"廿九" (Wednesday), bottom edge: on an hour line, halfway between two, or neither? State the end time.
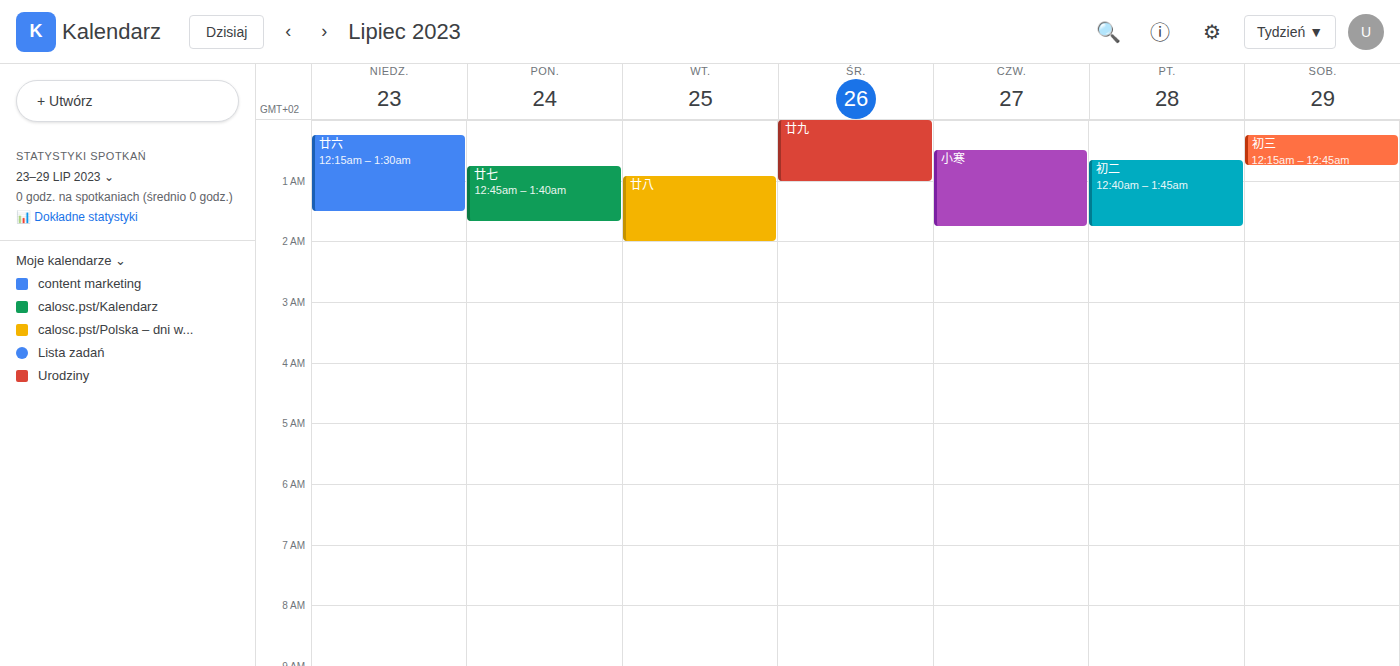
1:00 AM -- exactly on the 1 AM line.